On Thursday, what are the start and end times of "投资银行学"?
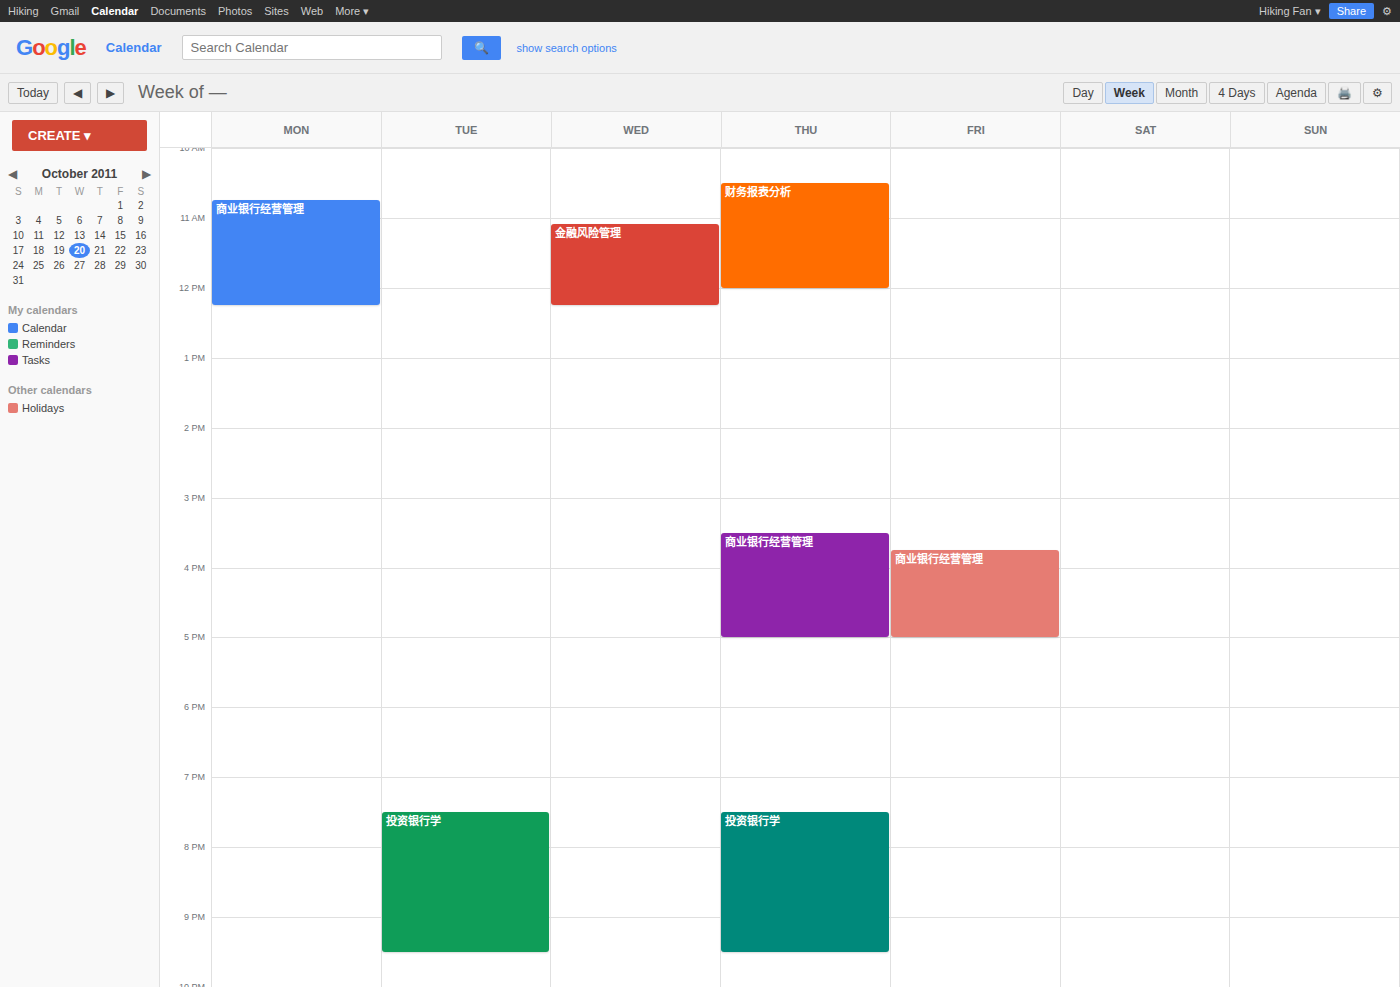
7:30 PM to 9:30 PM